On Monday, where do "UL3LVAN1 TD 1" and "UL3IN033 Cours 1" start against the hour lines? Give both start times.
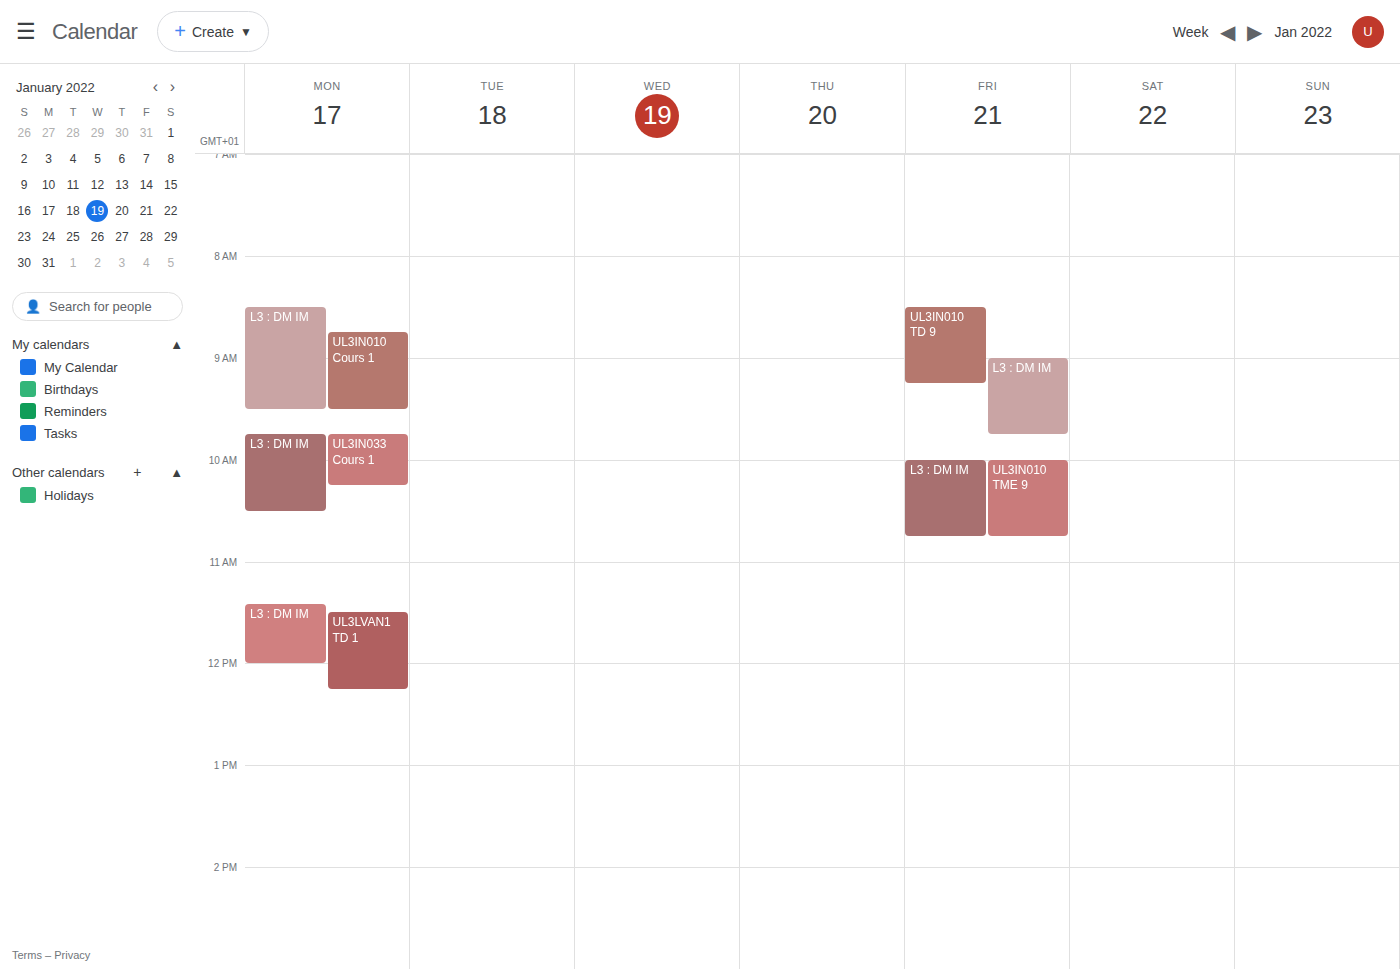
"UL3LVAN1 TD 1": 11:30 AM, halfway between the 11 AM and 12 PM lines. "UL3IN033 Cours 1": 9:45 AM, neither: three quarters of the way from the 9 AM line to the 10 AM line.